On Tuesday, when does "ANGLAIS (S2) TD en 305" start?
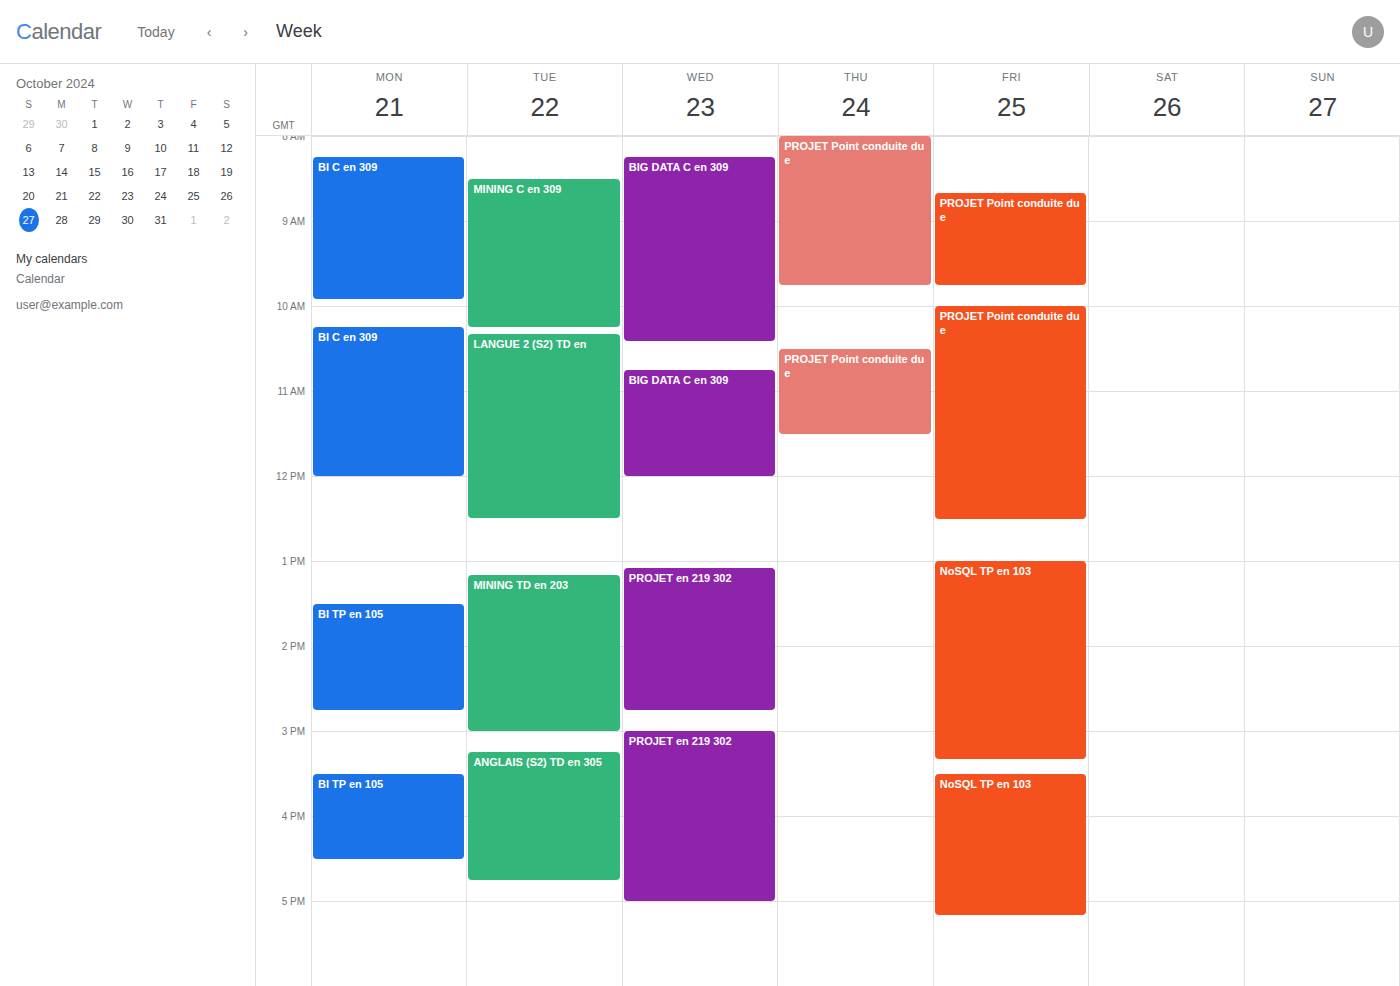
3:15 PM